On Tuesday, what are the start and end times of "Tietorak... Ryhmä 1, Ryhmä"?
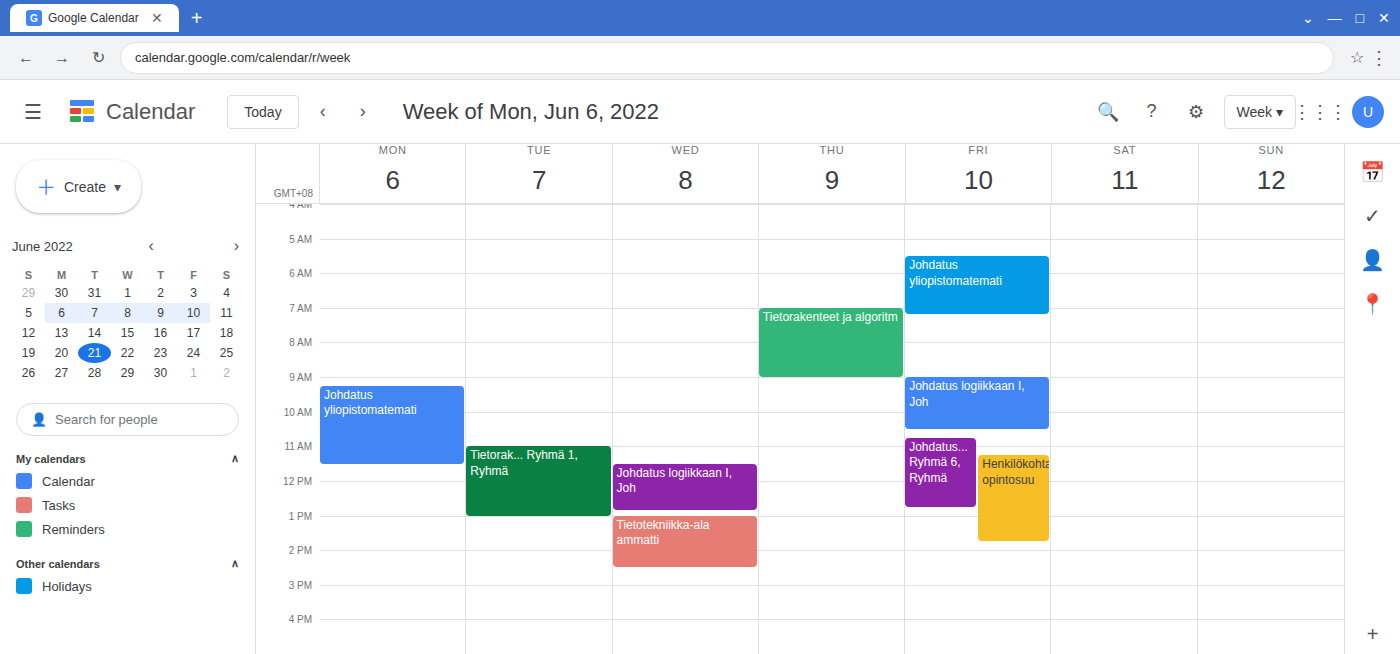
11:00 AM to 1:00 PM